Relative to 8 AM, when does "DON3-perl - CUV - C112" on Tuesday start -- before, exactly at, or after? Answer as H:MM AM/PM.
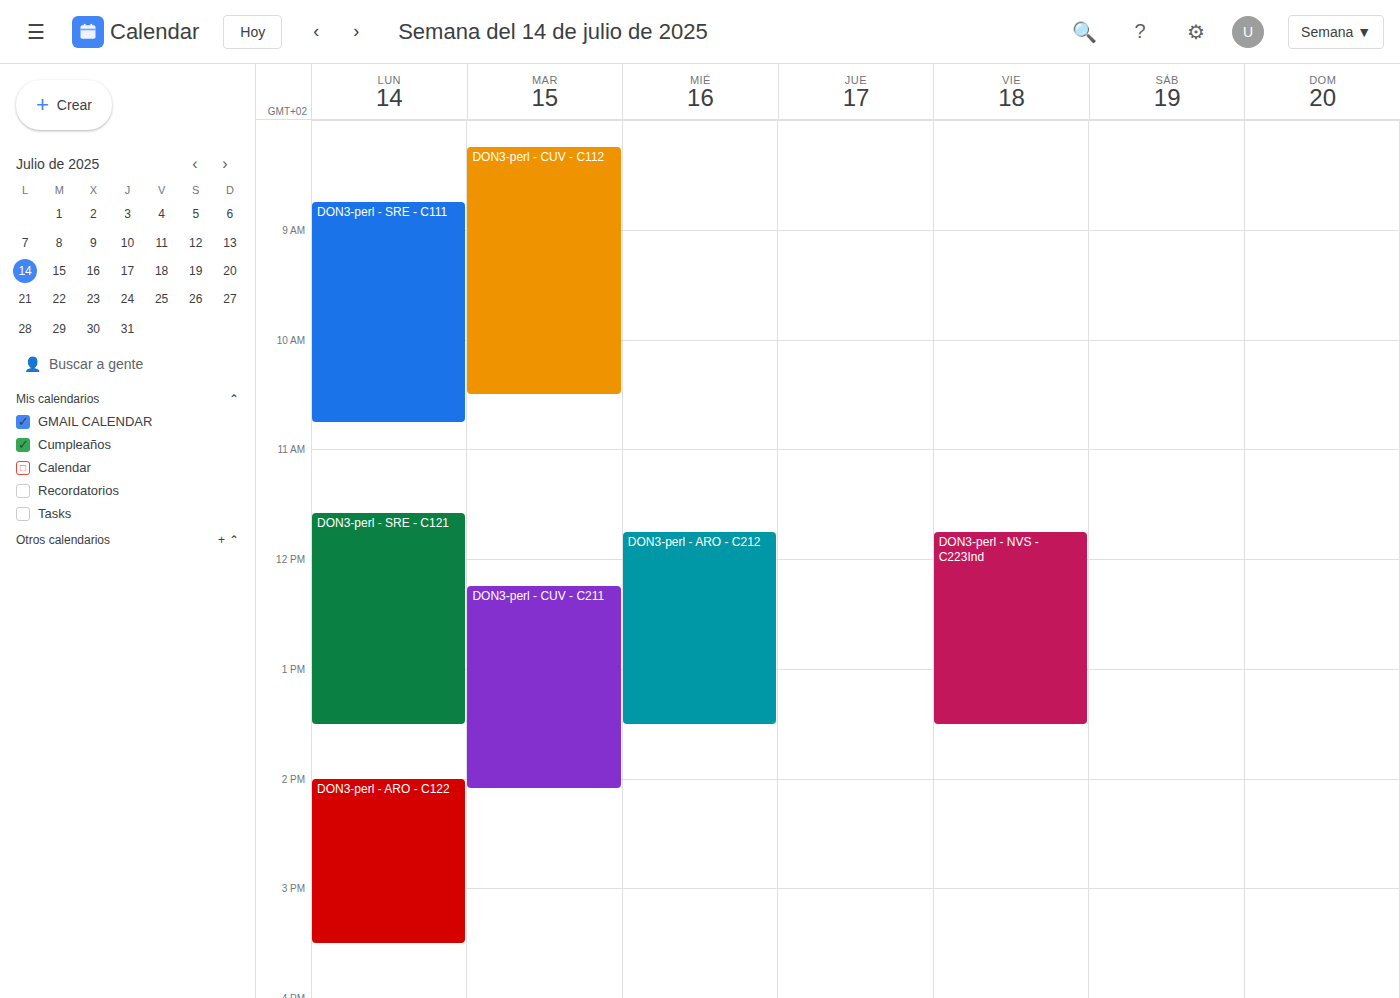
8:15 AM -- after 8 AM, 15 minutes below the 8 AM line.